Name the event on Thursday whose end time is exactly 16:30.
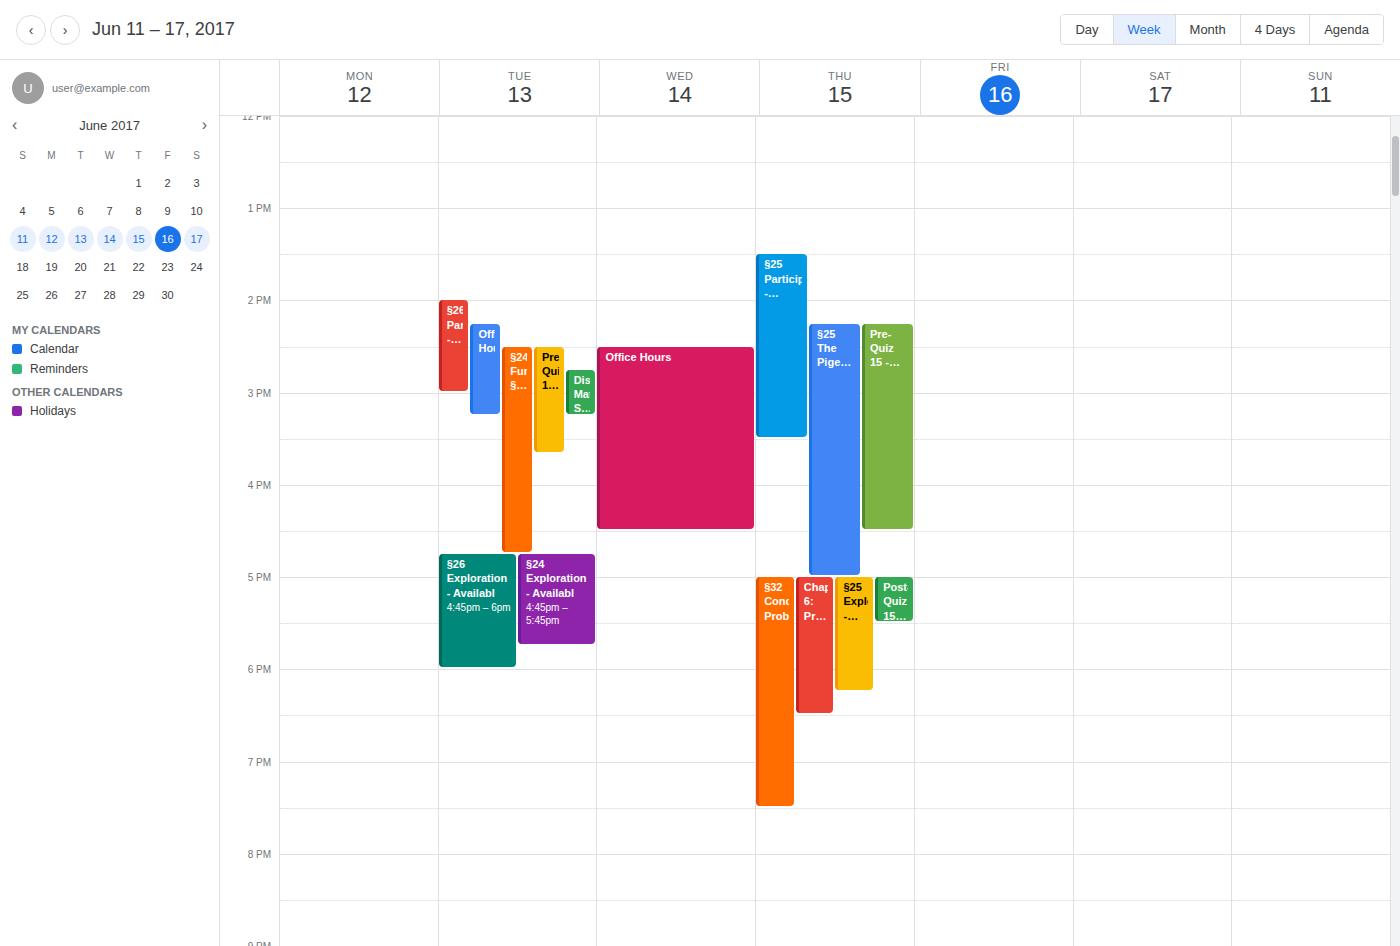
"Pre-Quiz 15 - Availability"